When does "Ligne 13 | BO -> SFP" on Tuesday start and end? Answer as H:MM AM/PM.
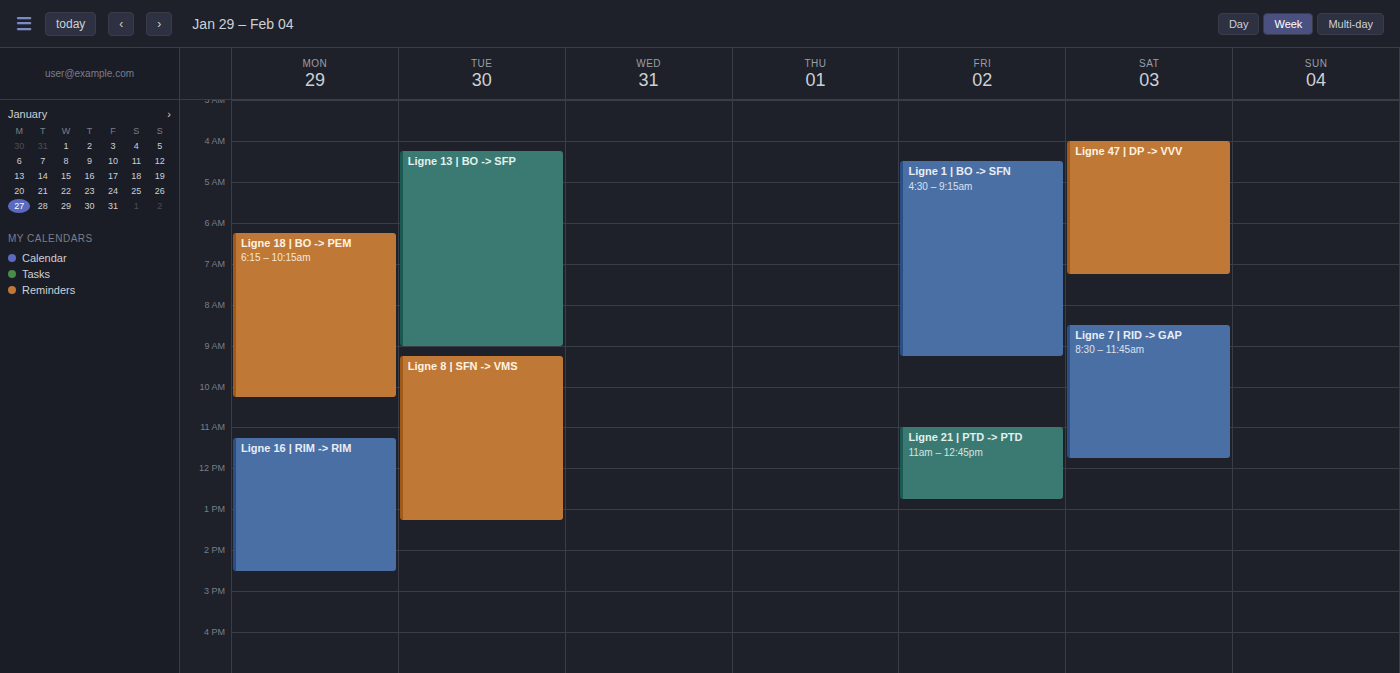
4:15 AM to 9:00 AM